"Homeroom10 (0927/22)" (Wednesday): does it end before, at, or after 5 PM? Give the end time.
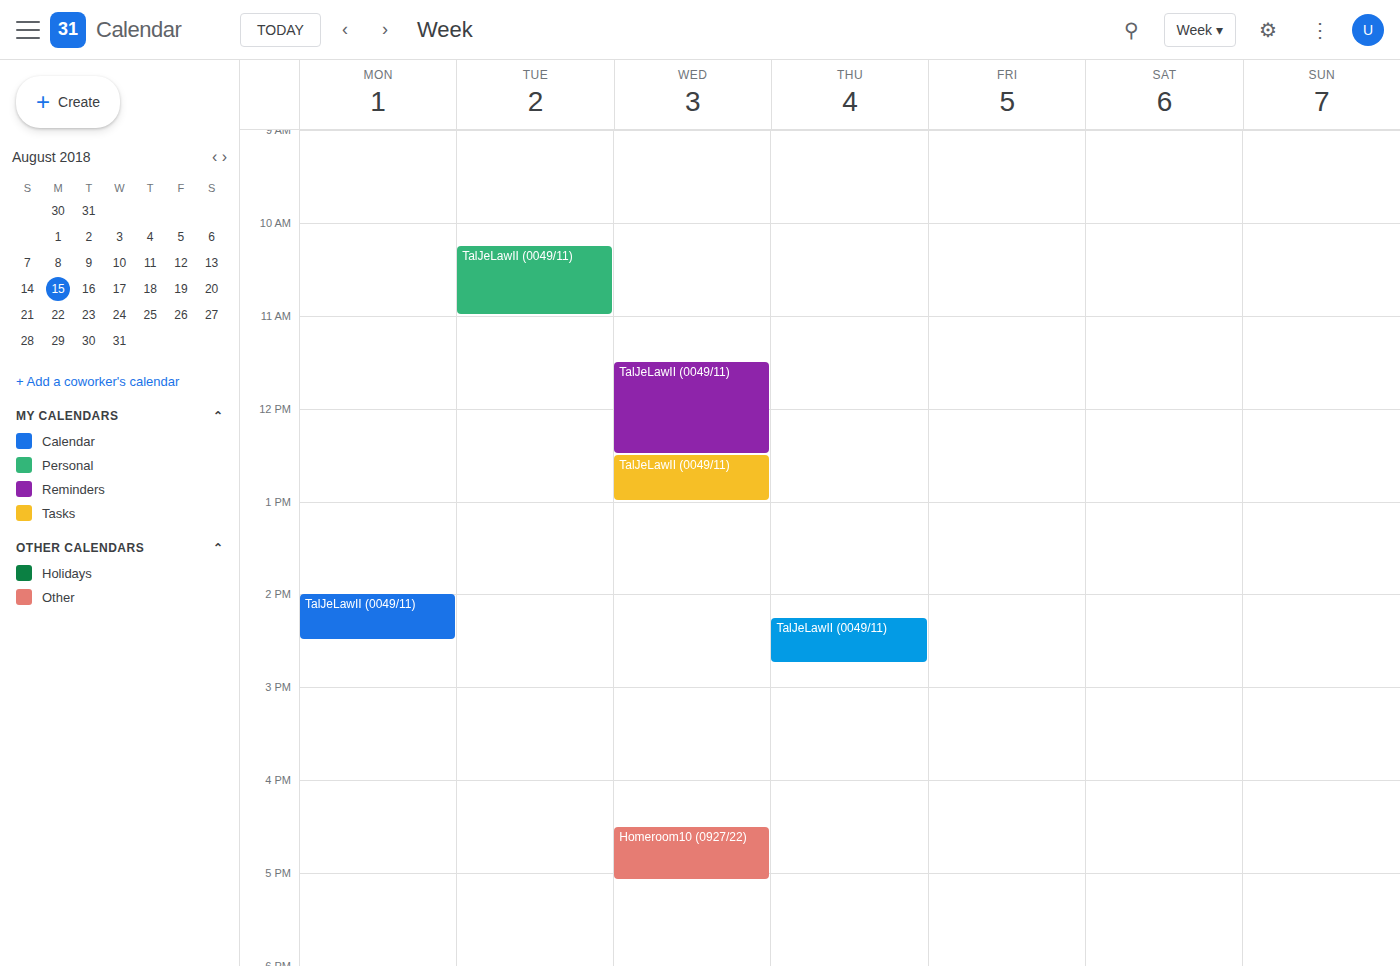
5:05 PM -- after 5 PM, 5 minutes below the 5 PM line.